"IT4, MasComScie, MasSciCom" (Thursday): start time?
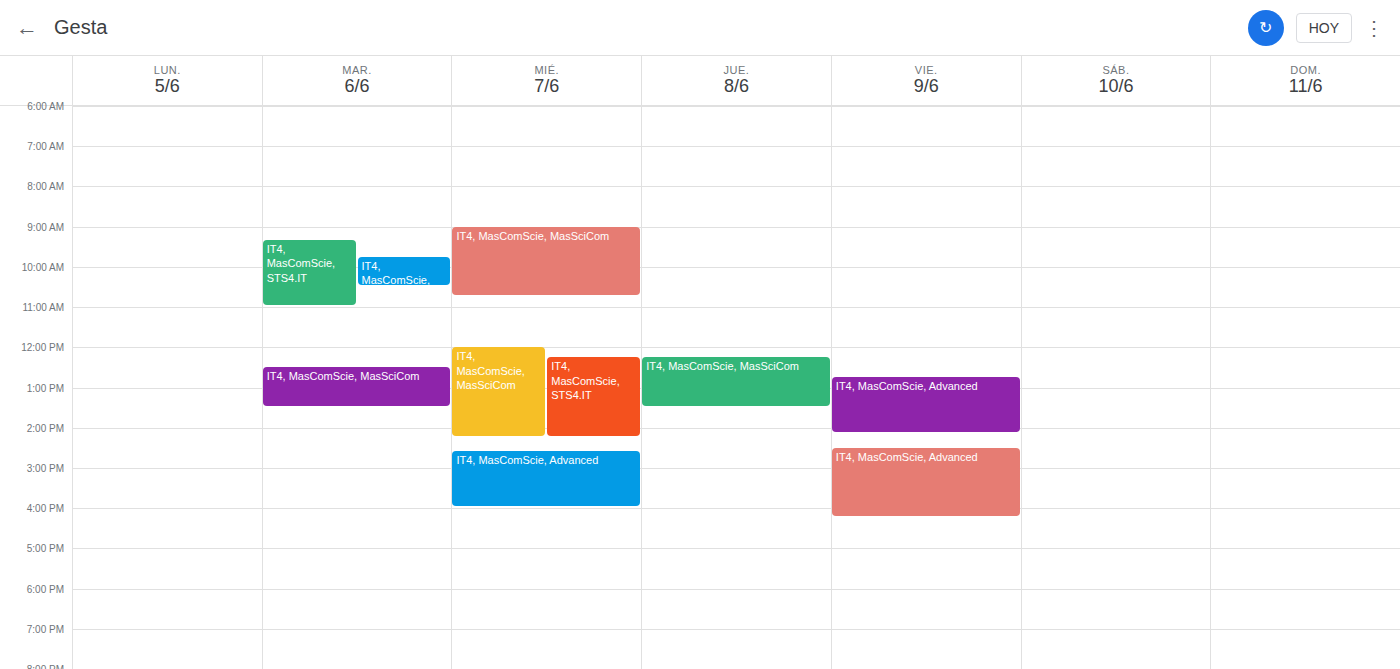
12:15